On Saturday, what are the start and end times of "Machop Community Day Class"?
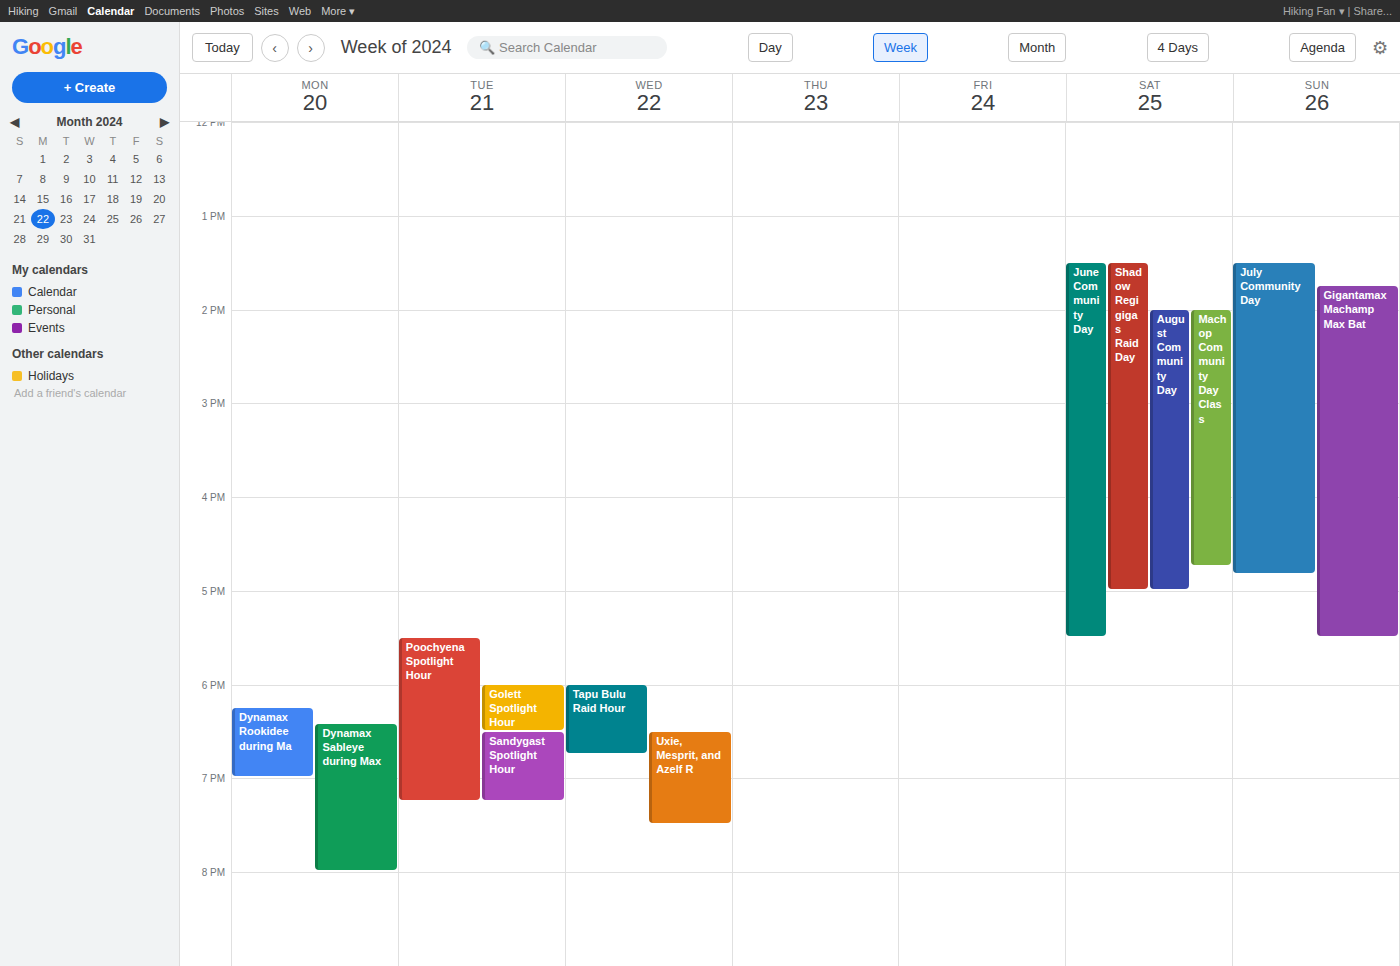
2:00 PM to 4:45 PM